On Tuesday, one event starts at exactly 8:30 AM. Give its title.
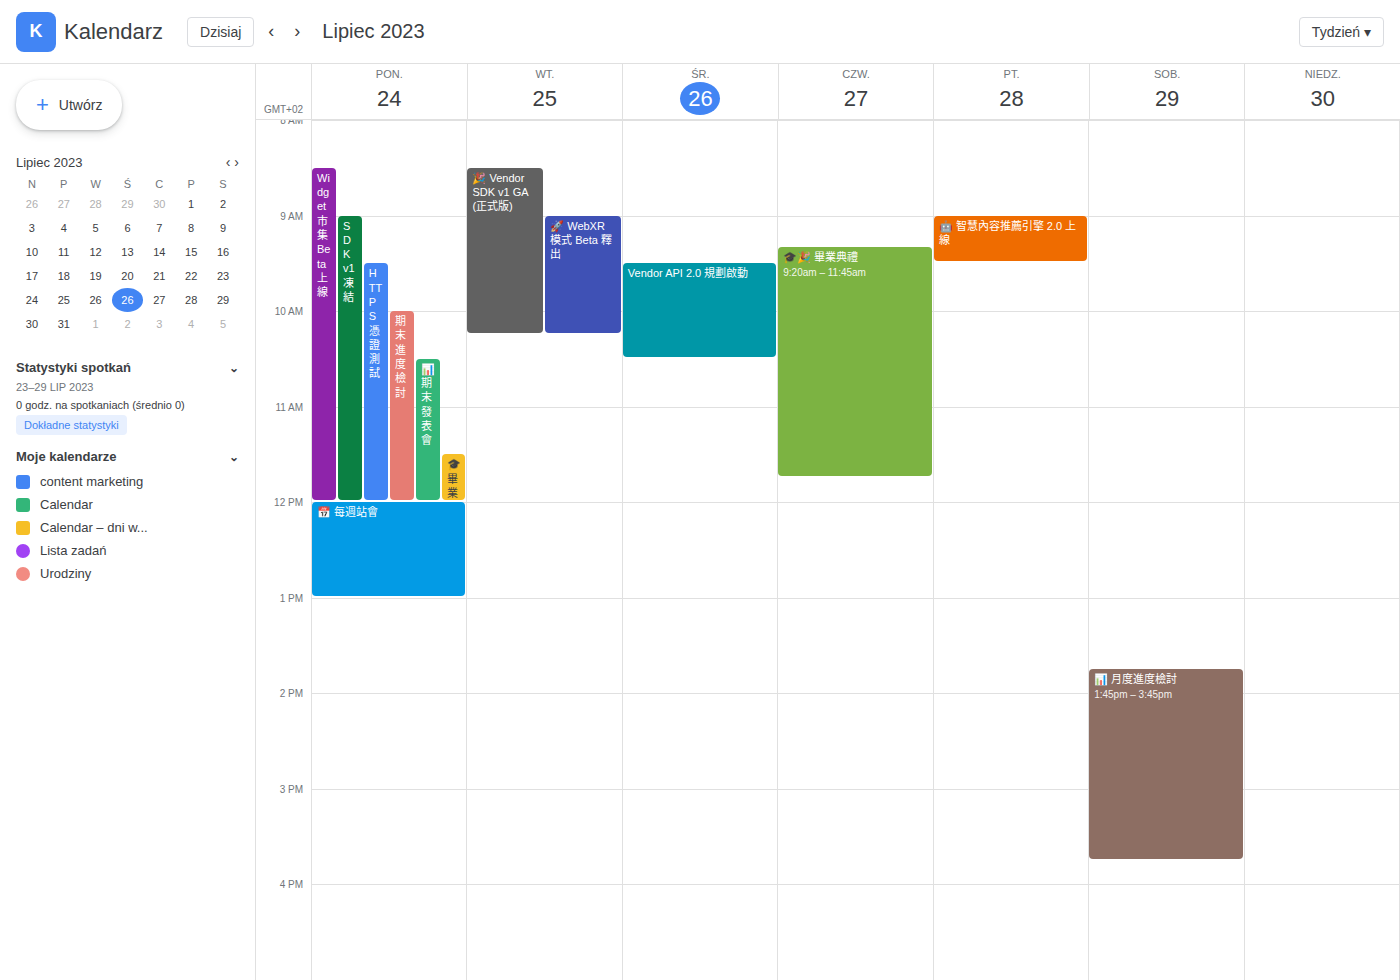
"🎉 Vendor SDK v1 GA (正式版)"